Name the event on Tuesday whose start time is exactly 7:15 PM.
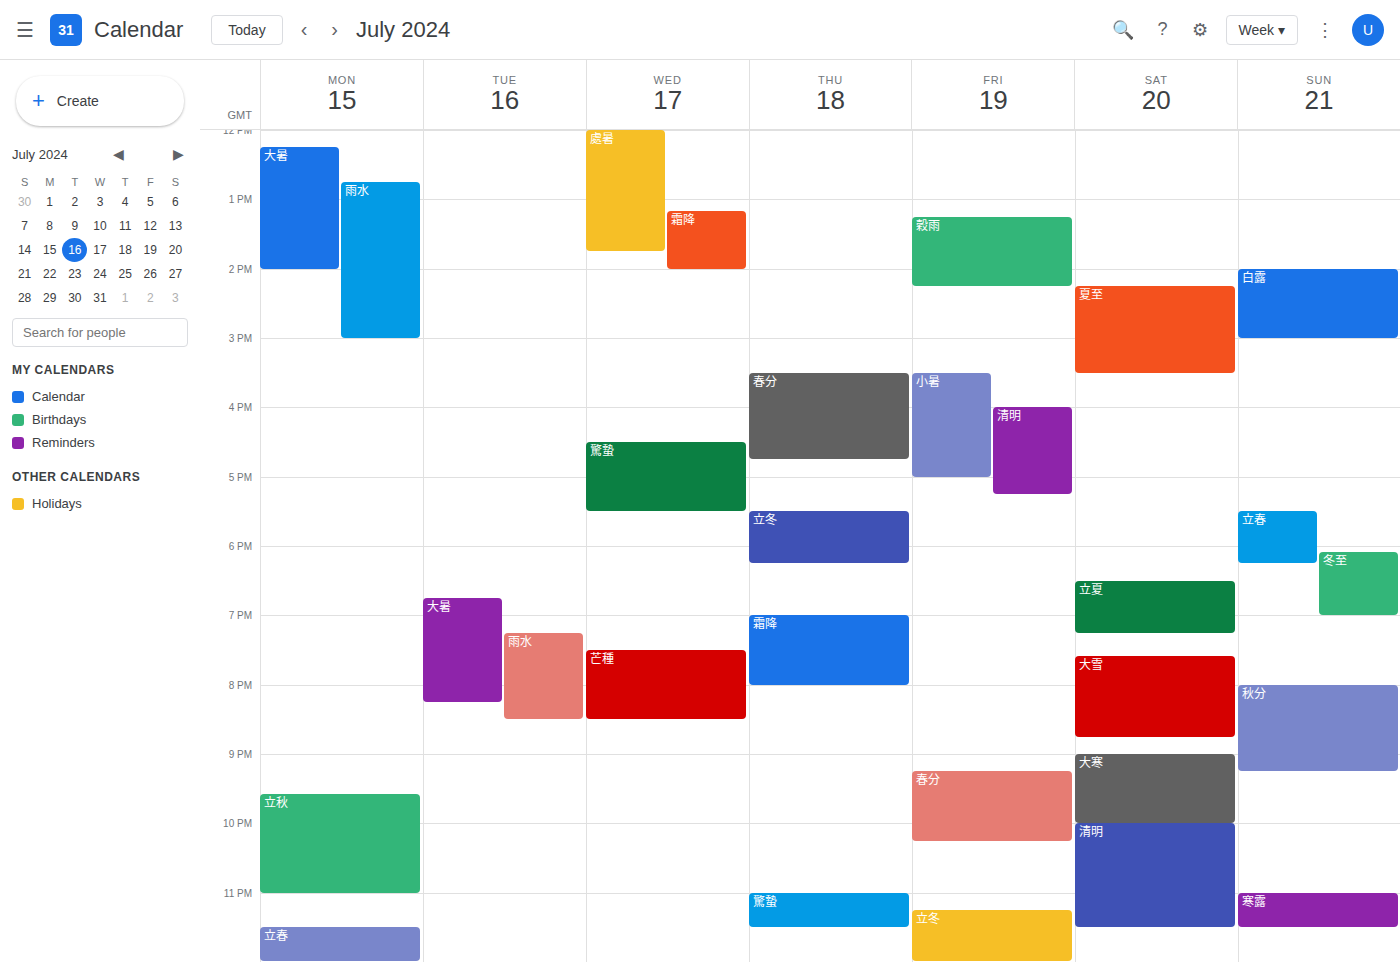
"雨水"